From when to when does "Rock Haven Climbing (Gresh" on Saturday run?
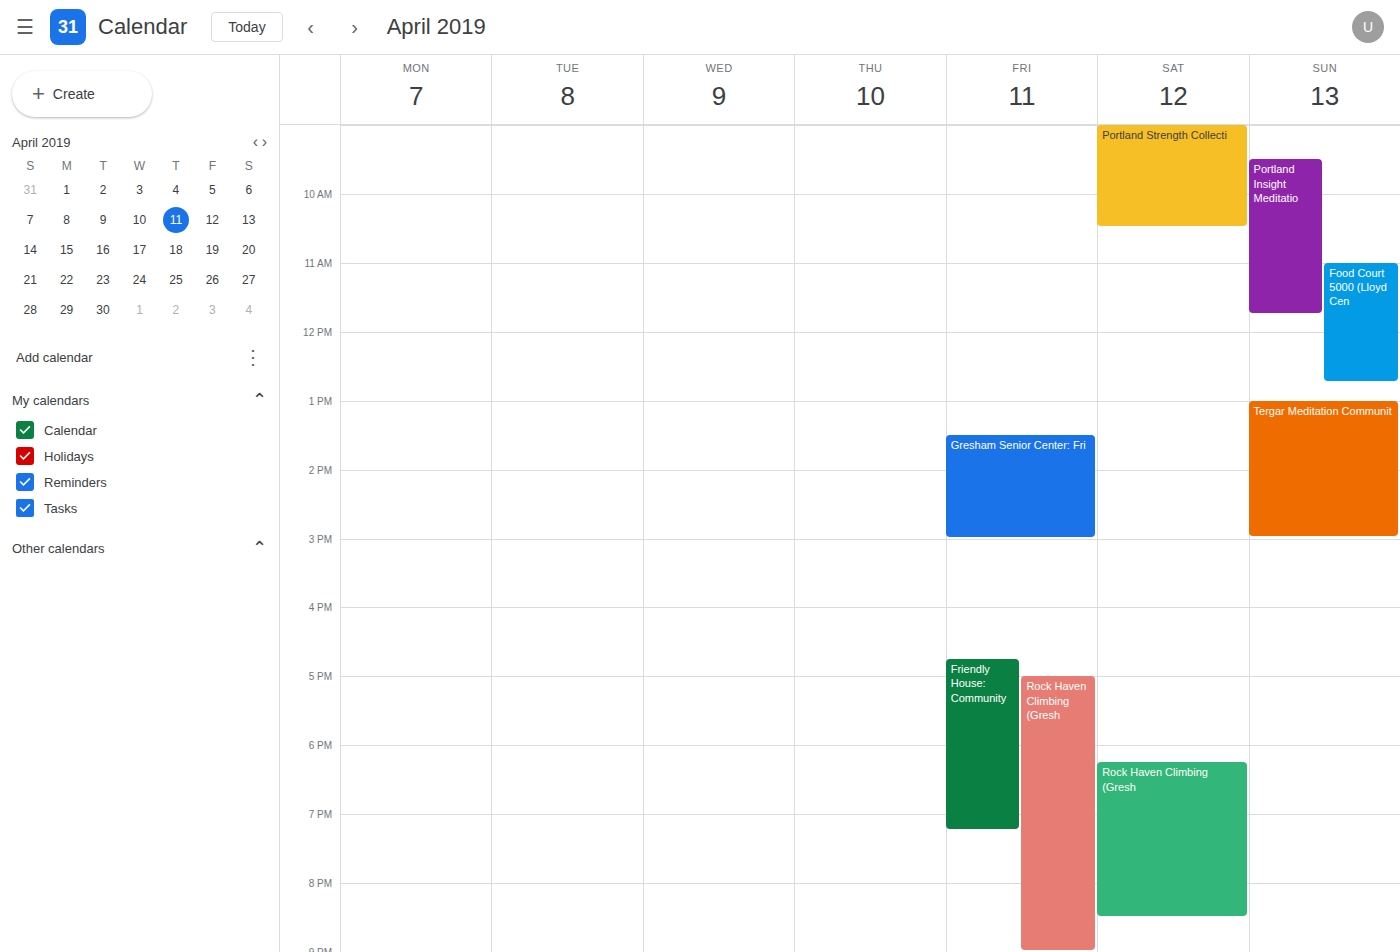
6:15 PM to 8:30 PM